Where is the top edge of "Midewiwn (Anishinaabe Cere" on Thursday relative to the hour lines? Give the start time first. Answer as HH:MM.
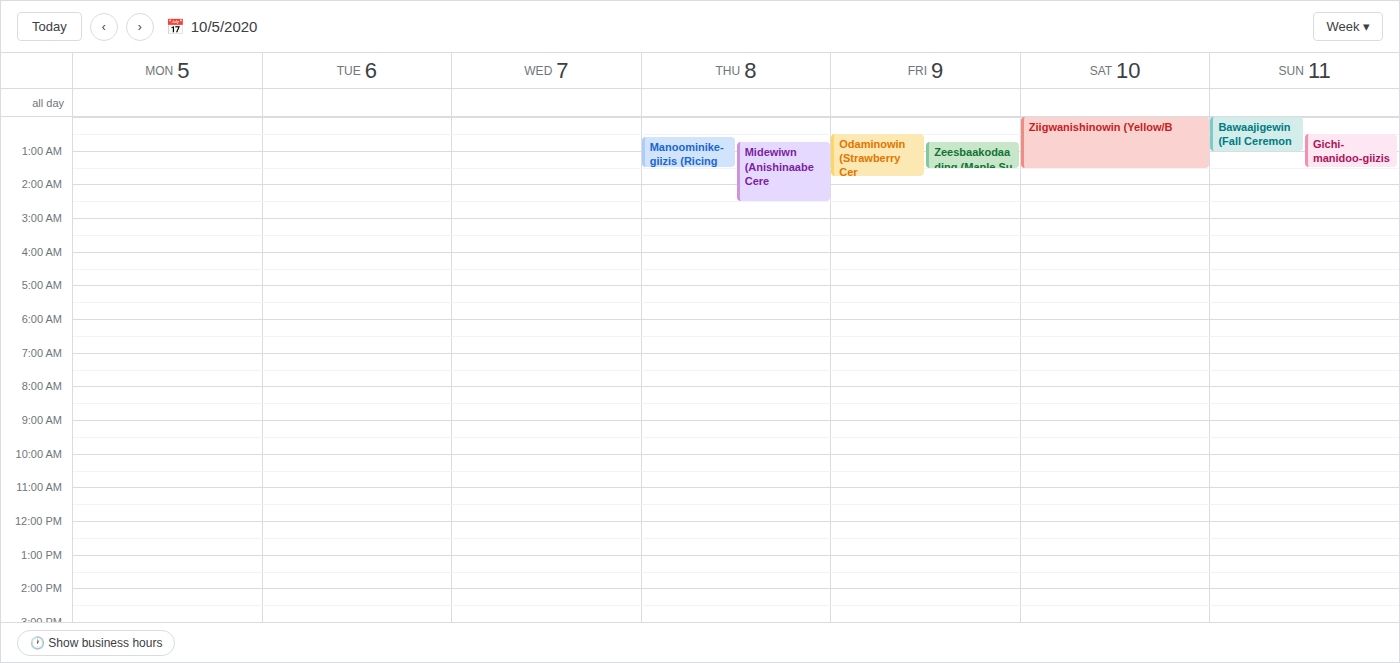
00:45 -- neither: three quarters of the way from the 00:00 line to the 01:00 line.